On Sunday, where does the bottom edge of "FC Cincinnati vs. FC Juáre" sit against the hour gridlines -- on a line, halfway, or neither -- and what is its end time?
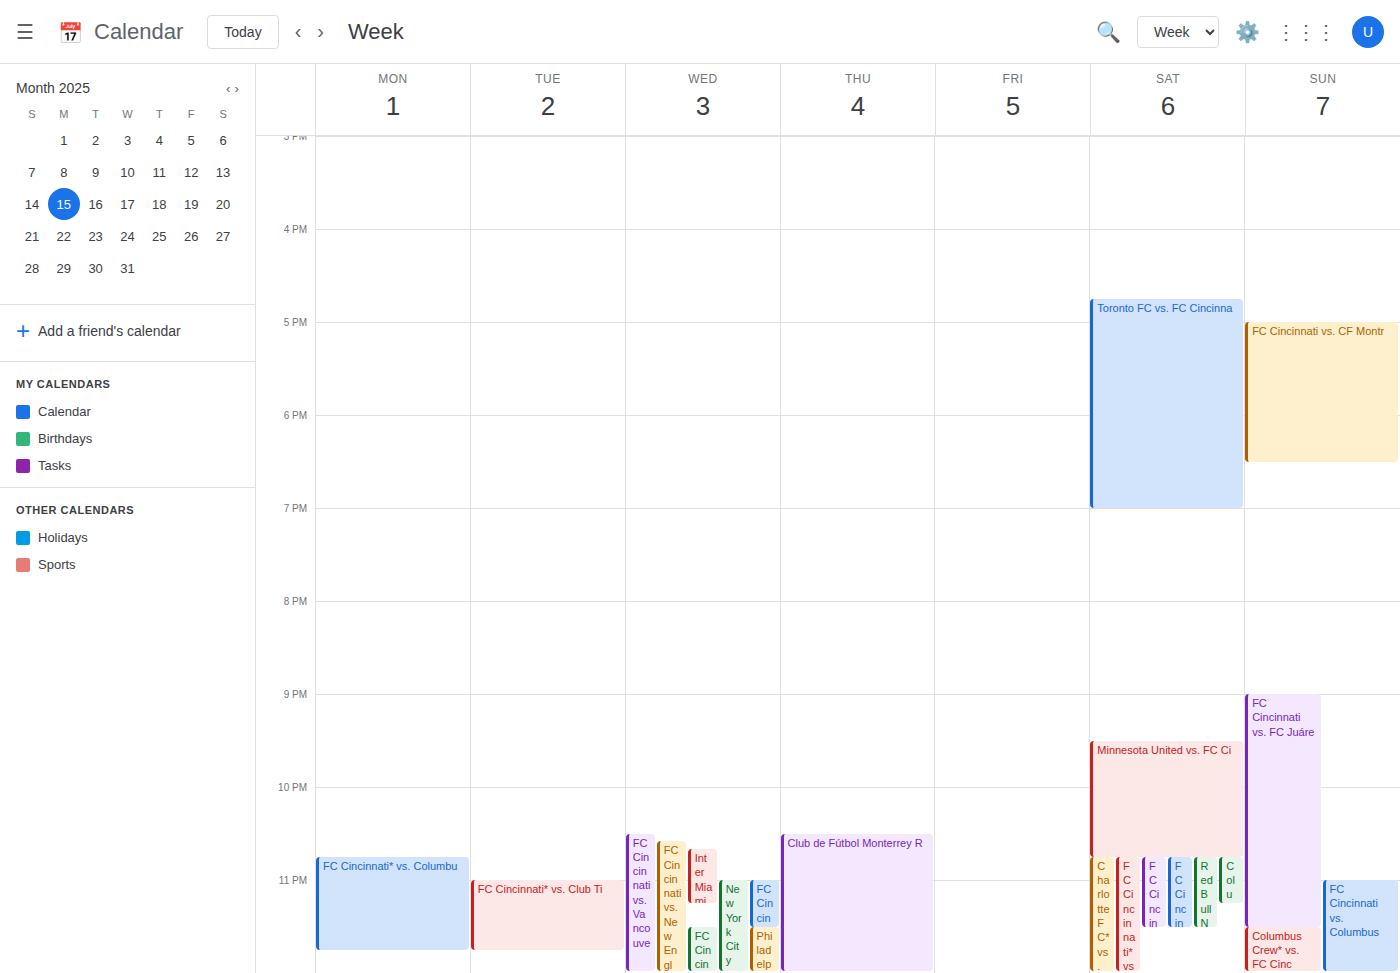
11:30 PM -- halfway between the 11 PM and 12 AM lines.